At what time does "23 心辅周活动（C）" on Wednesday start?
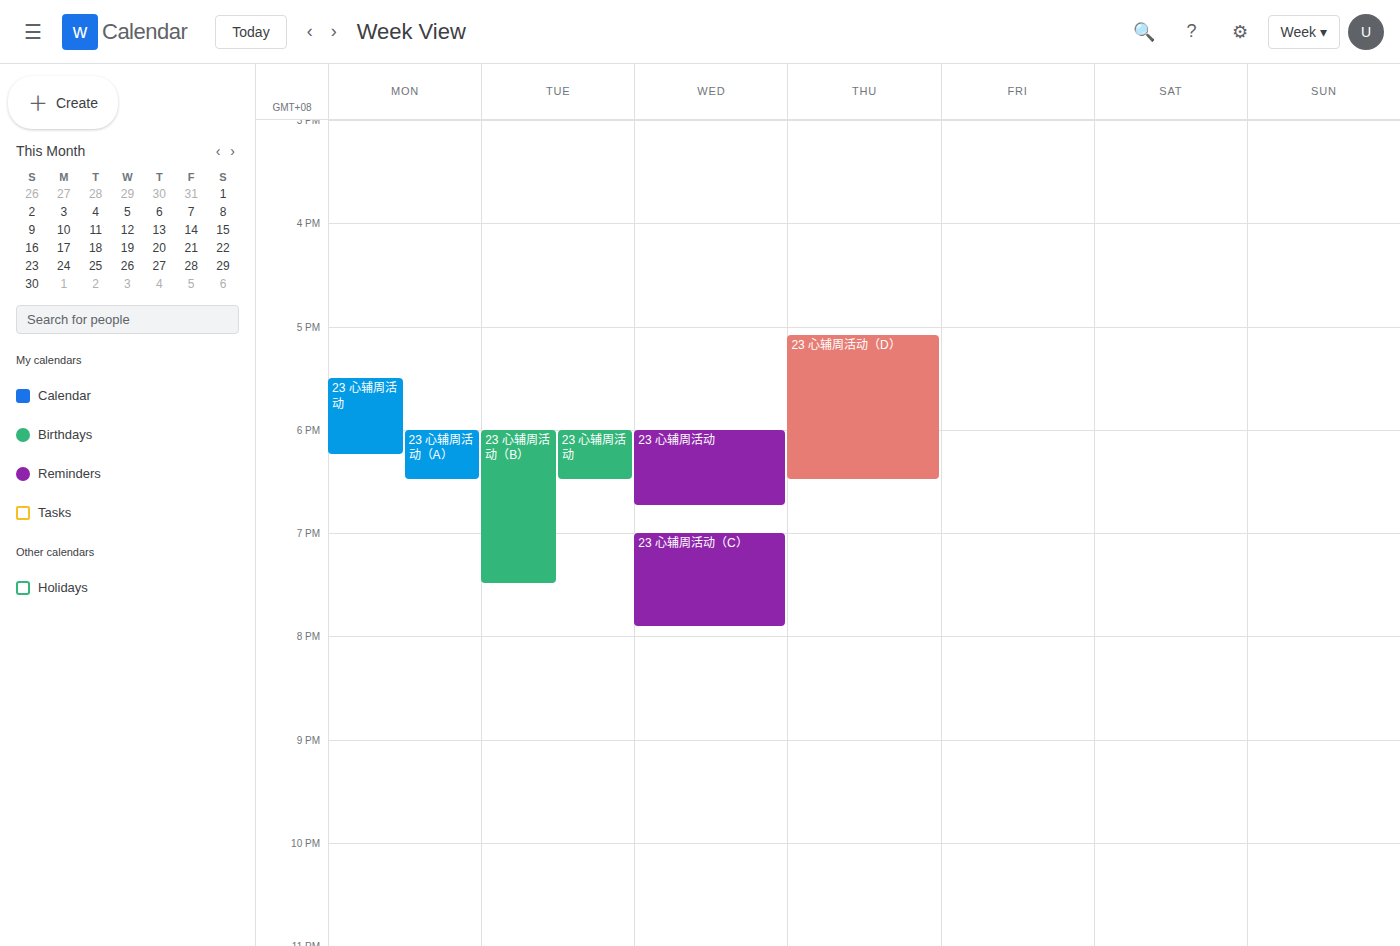
7:00 PM